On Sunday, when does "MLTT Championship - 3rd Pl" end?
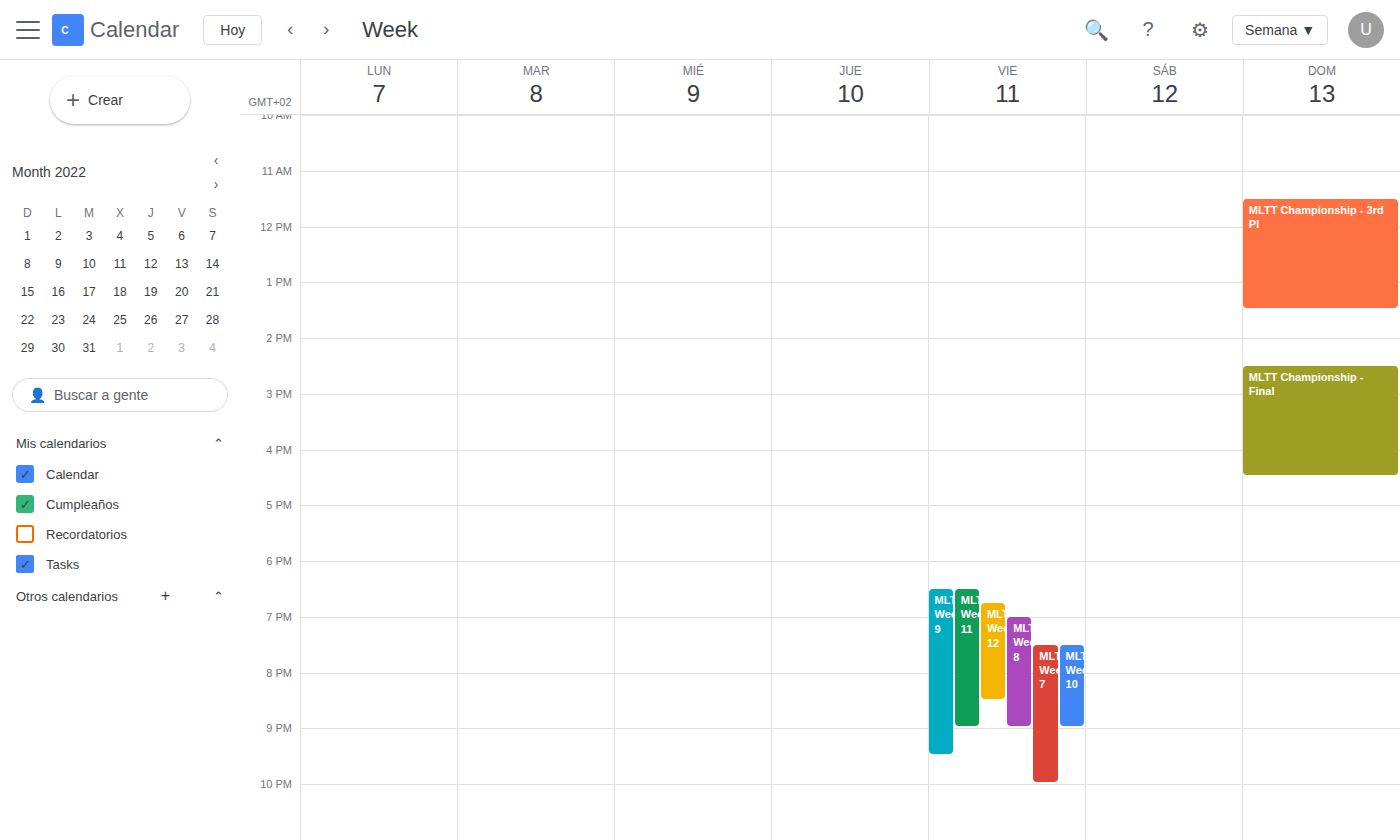
1:30 PM